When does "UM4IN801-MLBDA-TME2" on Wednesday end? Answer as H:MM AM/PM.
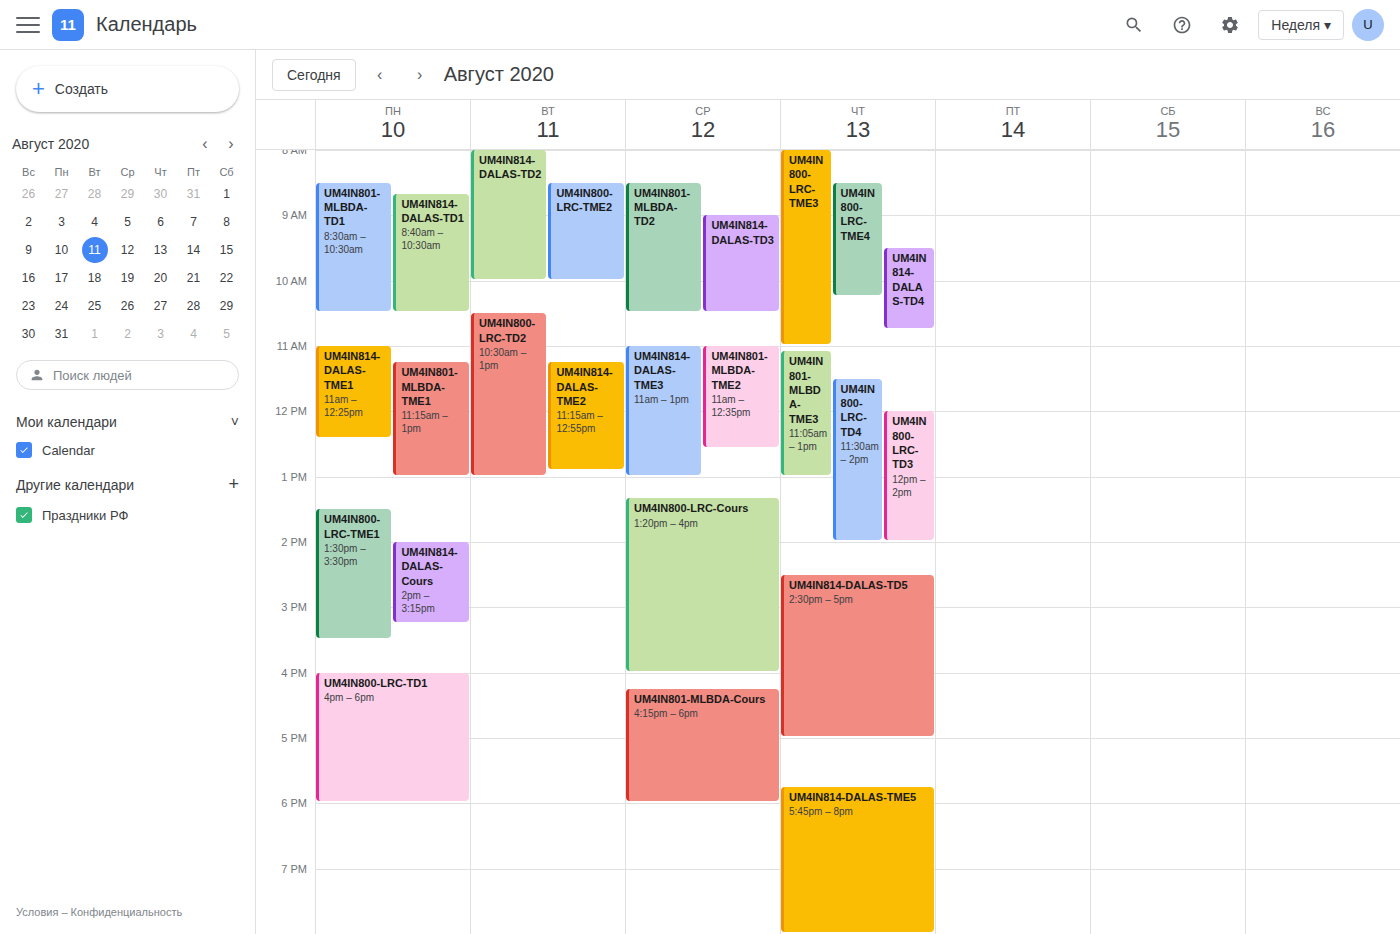
12:35 PM